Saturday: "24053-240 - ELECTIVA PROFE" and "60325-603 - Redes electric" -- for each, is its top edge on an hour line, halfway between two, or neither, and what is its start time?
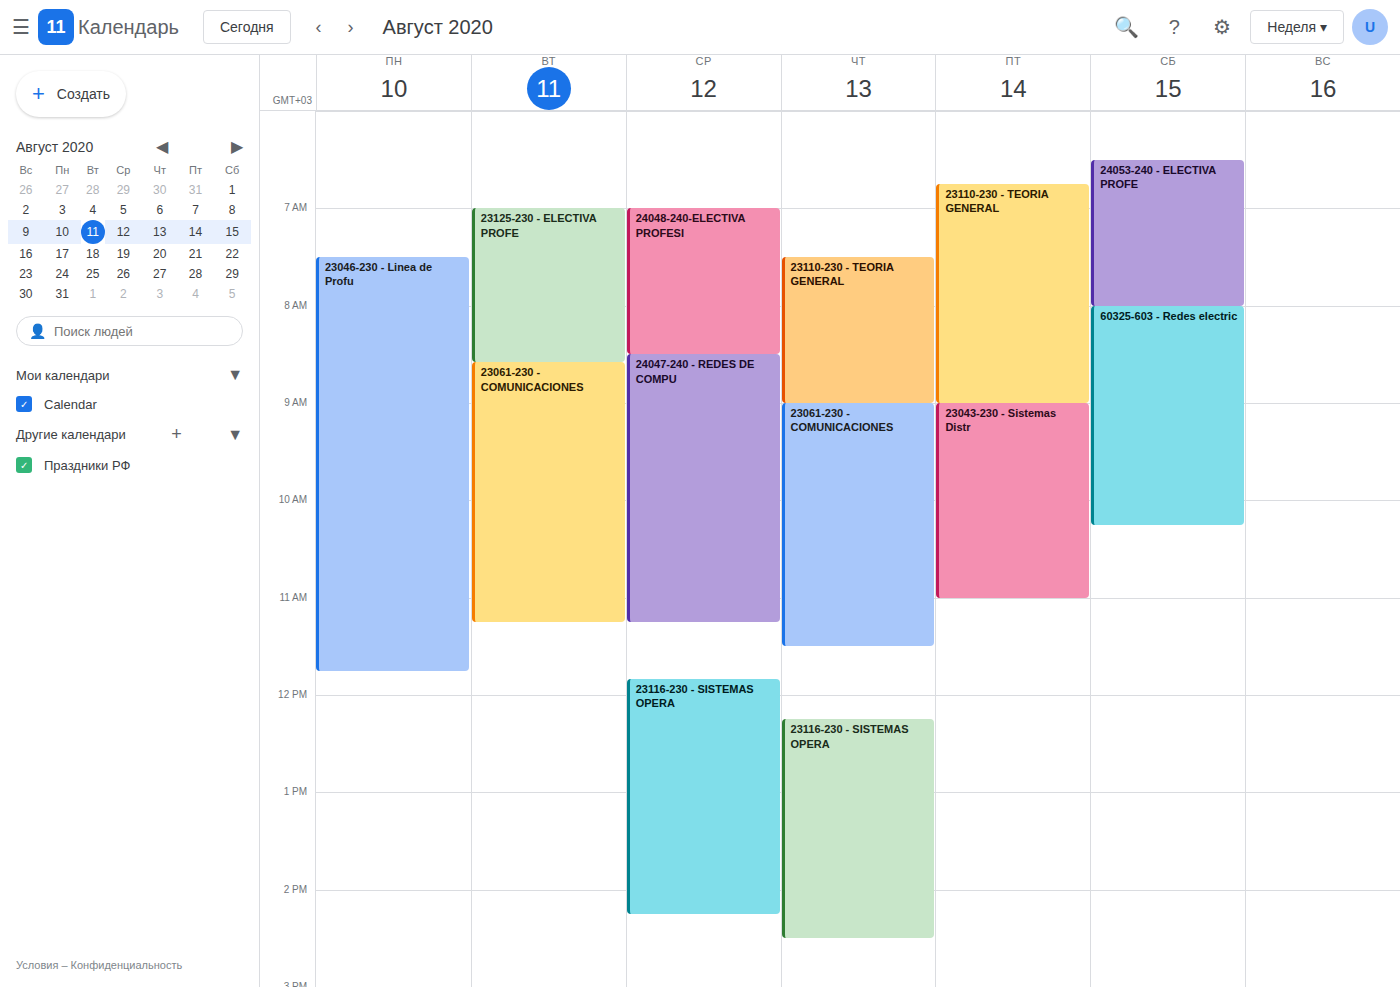
"24053-240 - ELECTIVA PROFE": 06:30, halfway between the 06:00 and 07:00 lines. "60325-603 - Redes electric": 08:00, exactly on the 08:00 line.